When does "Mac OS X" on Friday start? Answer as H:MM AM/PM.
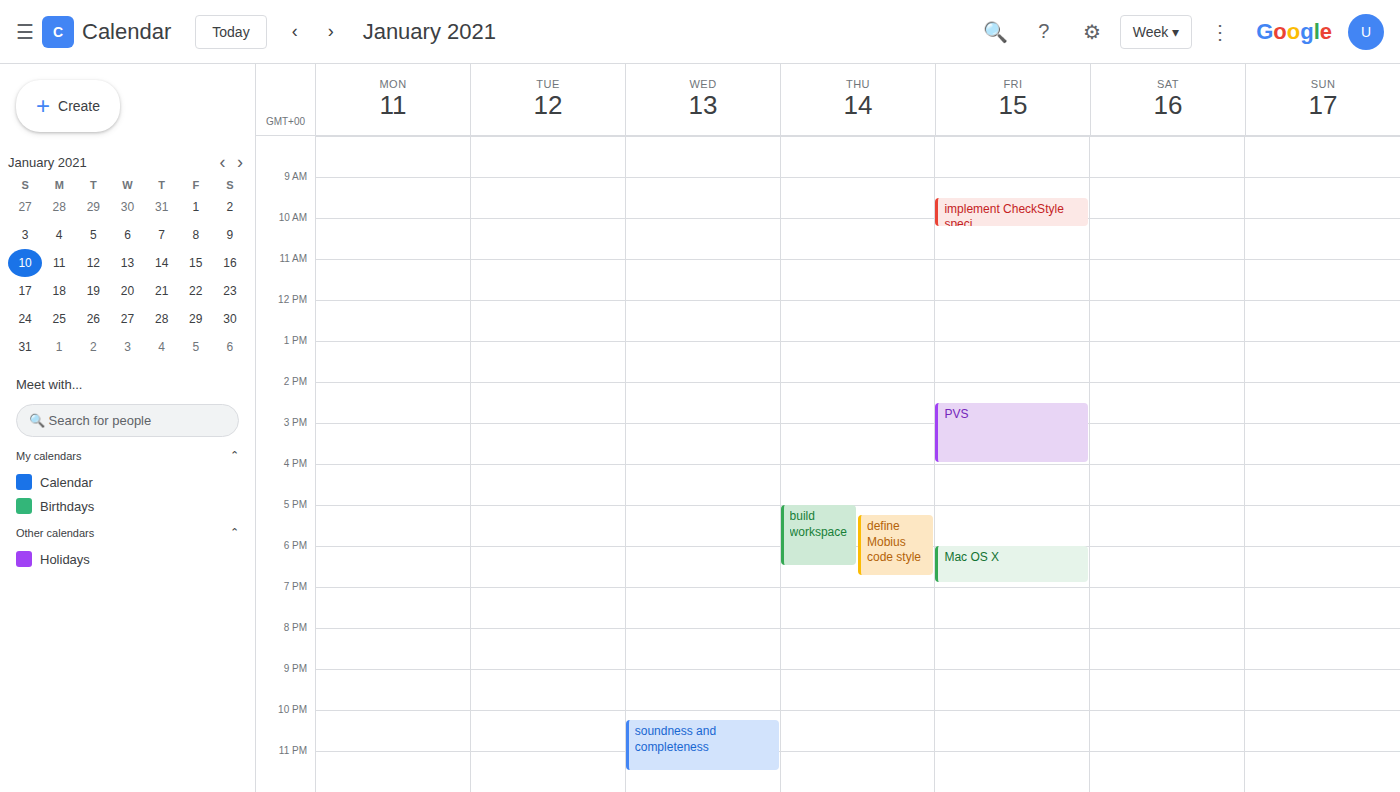
6:00 PM